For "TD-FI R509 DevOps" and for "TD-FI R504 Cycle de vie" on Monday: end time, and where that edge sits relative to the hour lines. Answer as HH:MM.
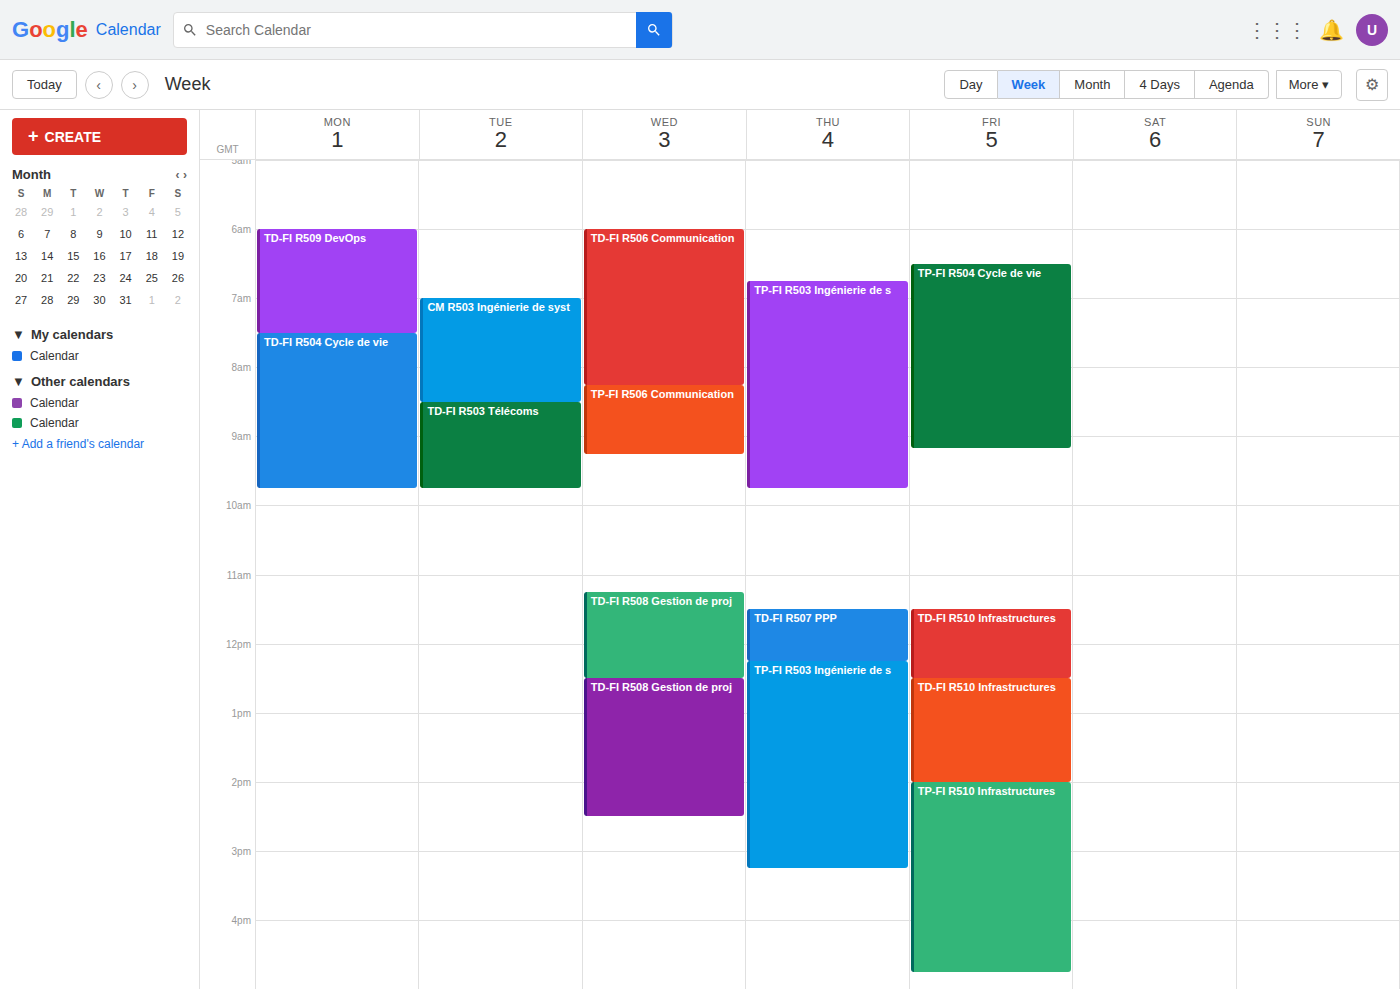
"TD-FI R509 DevOps": 07:30, halfway between the 07:00 and 08:00 lines. "TD-FI R504 Cycle de vie": 09:45, neither: three quarters of the way from the 09:00 line to the 10:00 line.